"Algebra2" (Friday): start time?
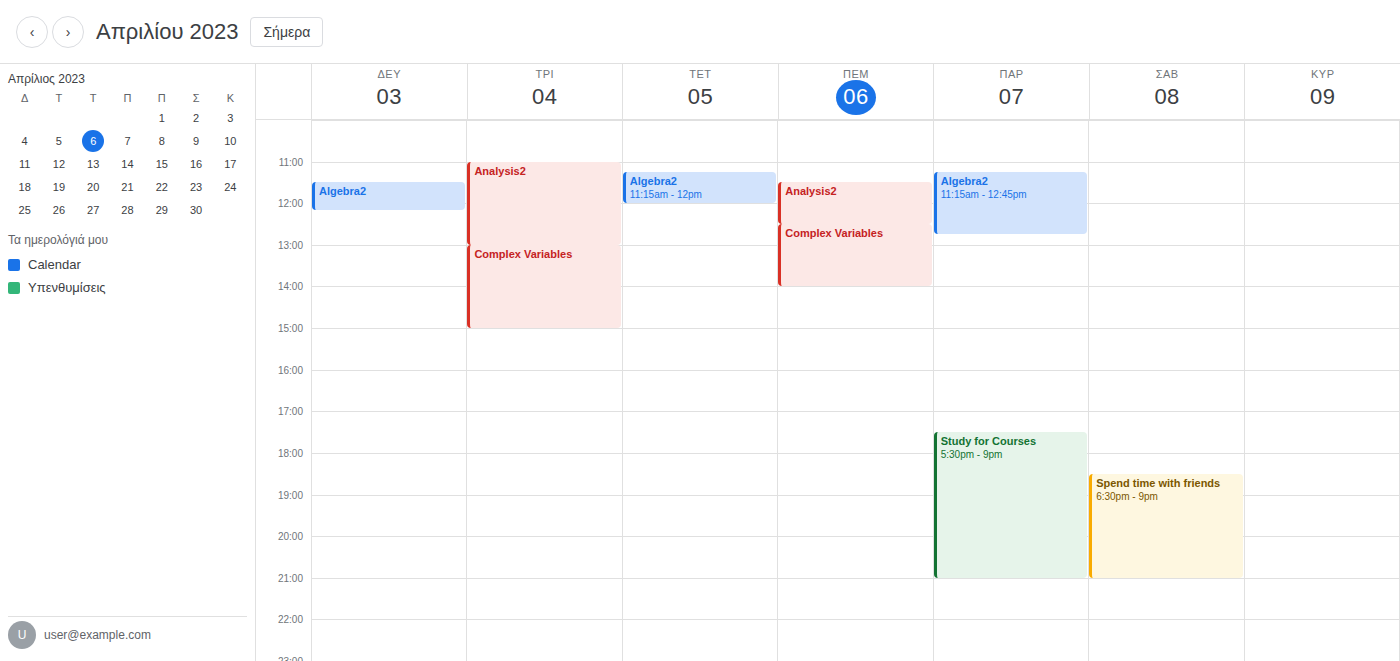
11:15 AM